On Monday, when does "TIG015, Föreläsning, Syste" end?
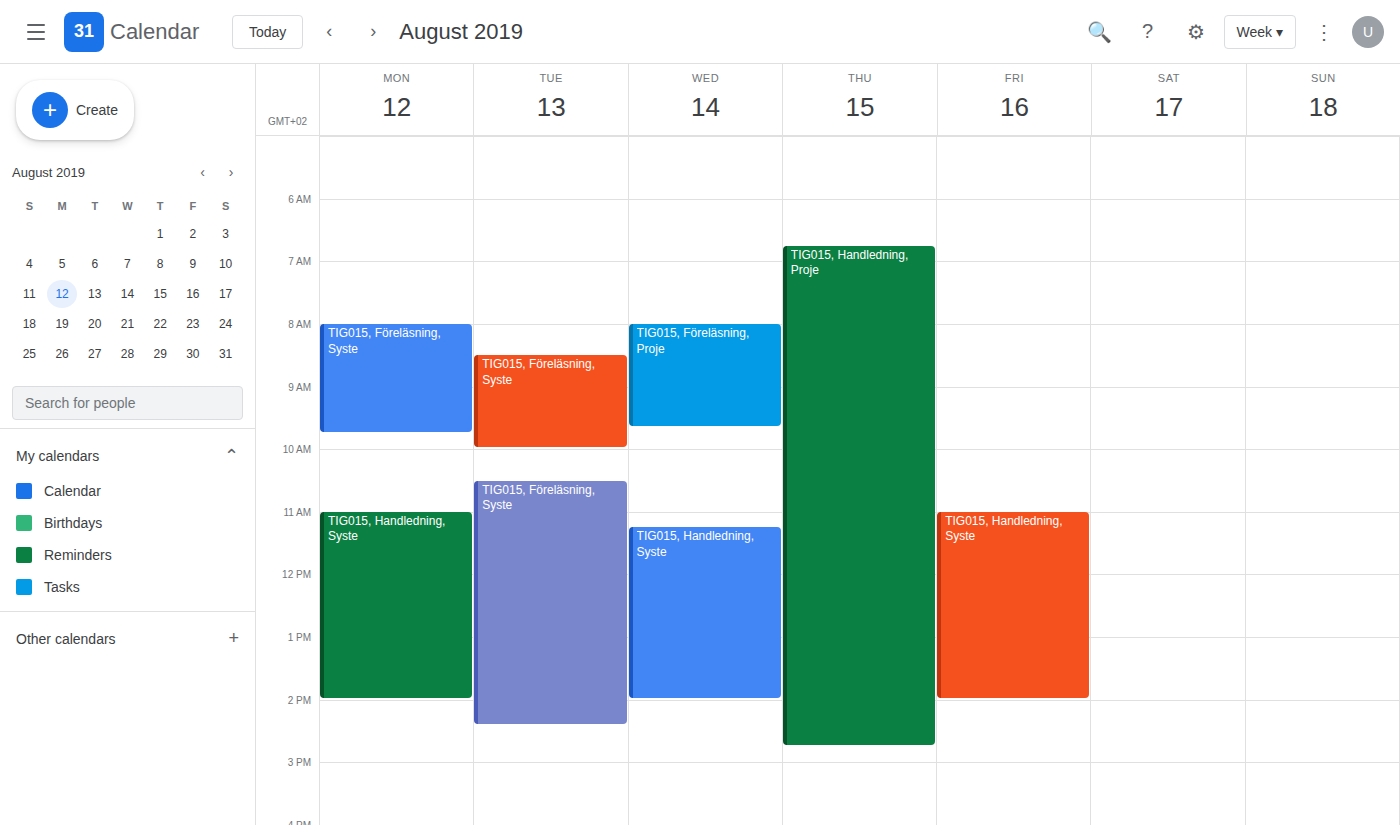
09:45